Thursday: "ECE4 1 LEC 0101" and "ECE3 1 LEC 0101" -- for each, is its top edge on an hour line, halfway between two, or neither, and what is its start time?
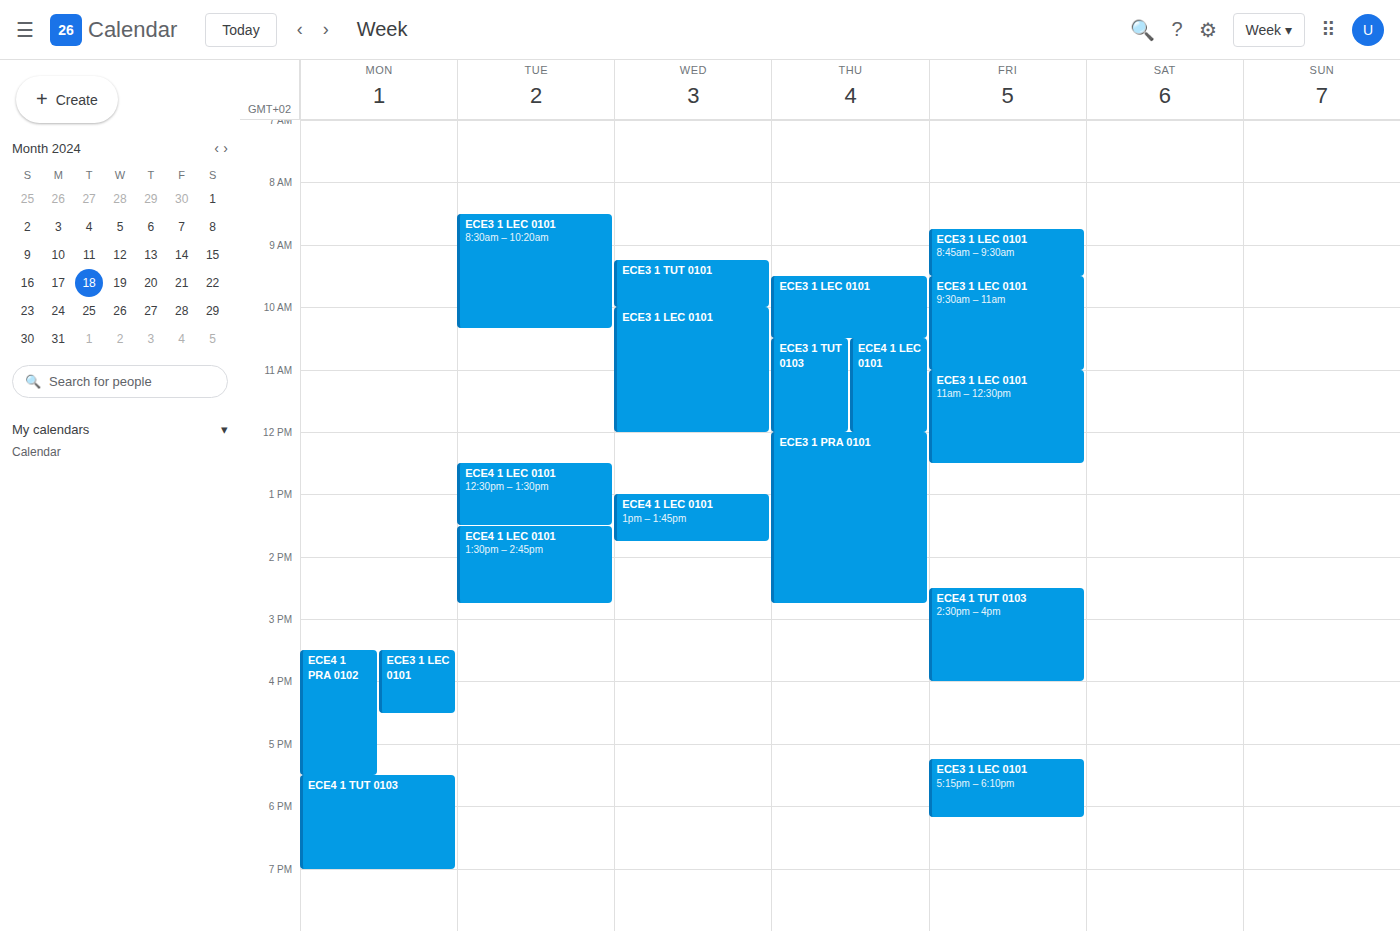
"ECE4 1 LEC 0101": 10:30 AM, halfway between the 10 AM and 11 AM lines. "ECE3 1 LEC 0101": 9:30 AM, halfway between the 9 AM and 10 AM lines.